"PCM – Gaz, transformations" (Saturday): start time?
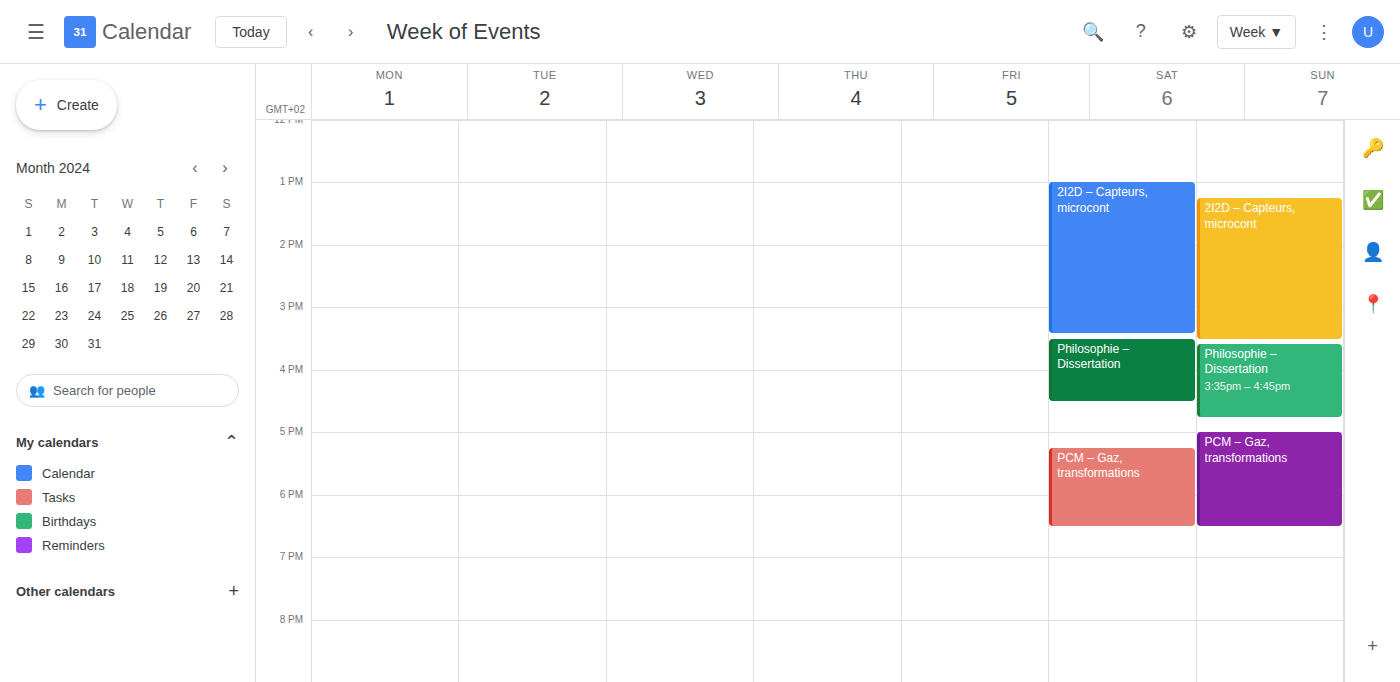
5:15 PM